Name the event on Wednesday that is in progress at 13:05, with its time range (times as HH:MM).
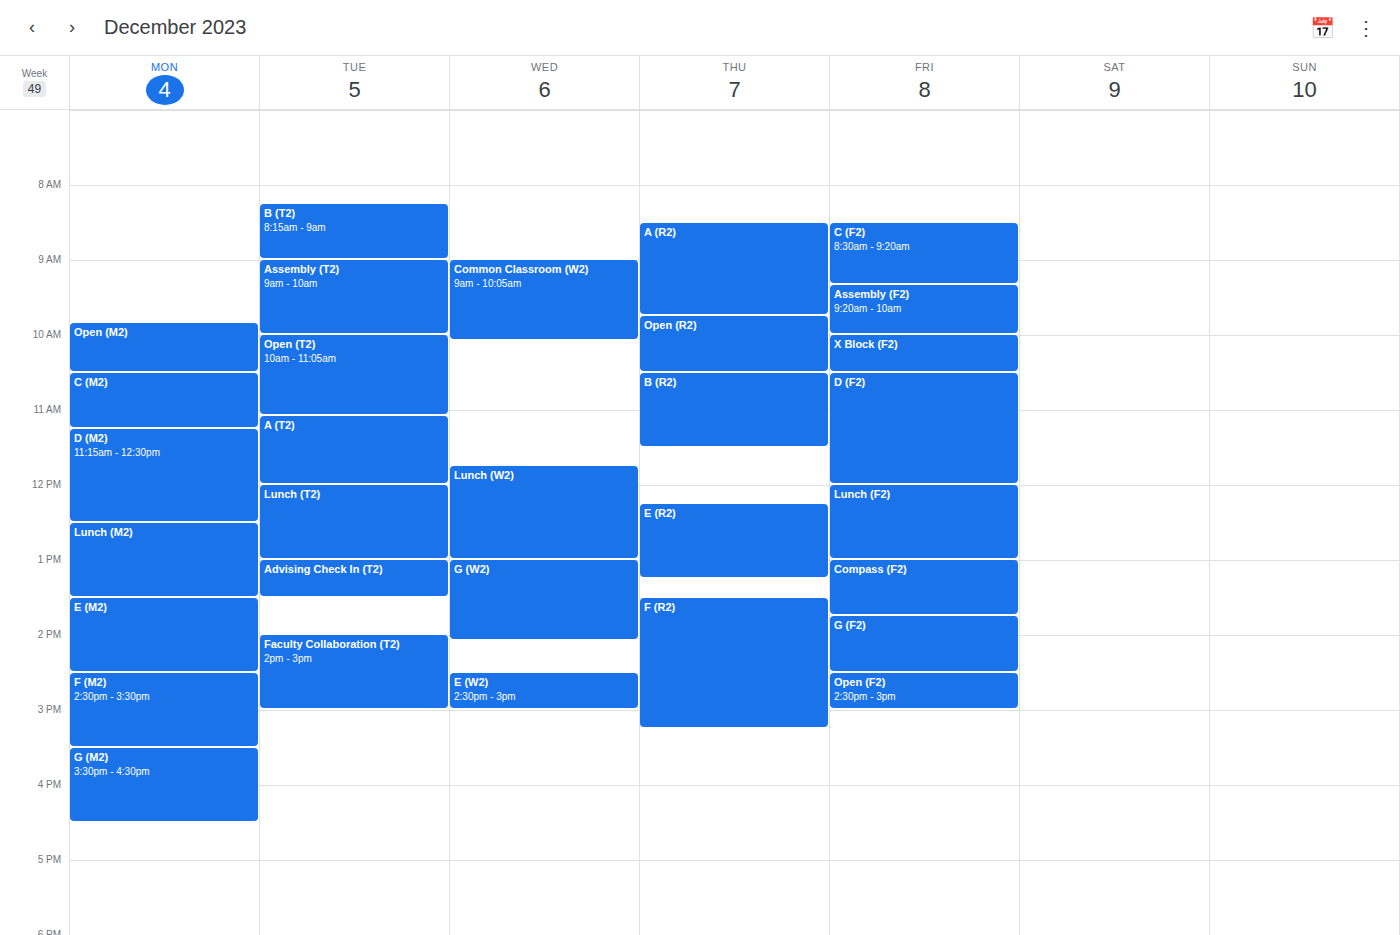
"G (W2)", 13:00 to 14:05